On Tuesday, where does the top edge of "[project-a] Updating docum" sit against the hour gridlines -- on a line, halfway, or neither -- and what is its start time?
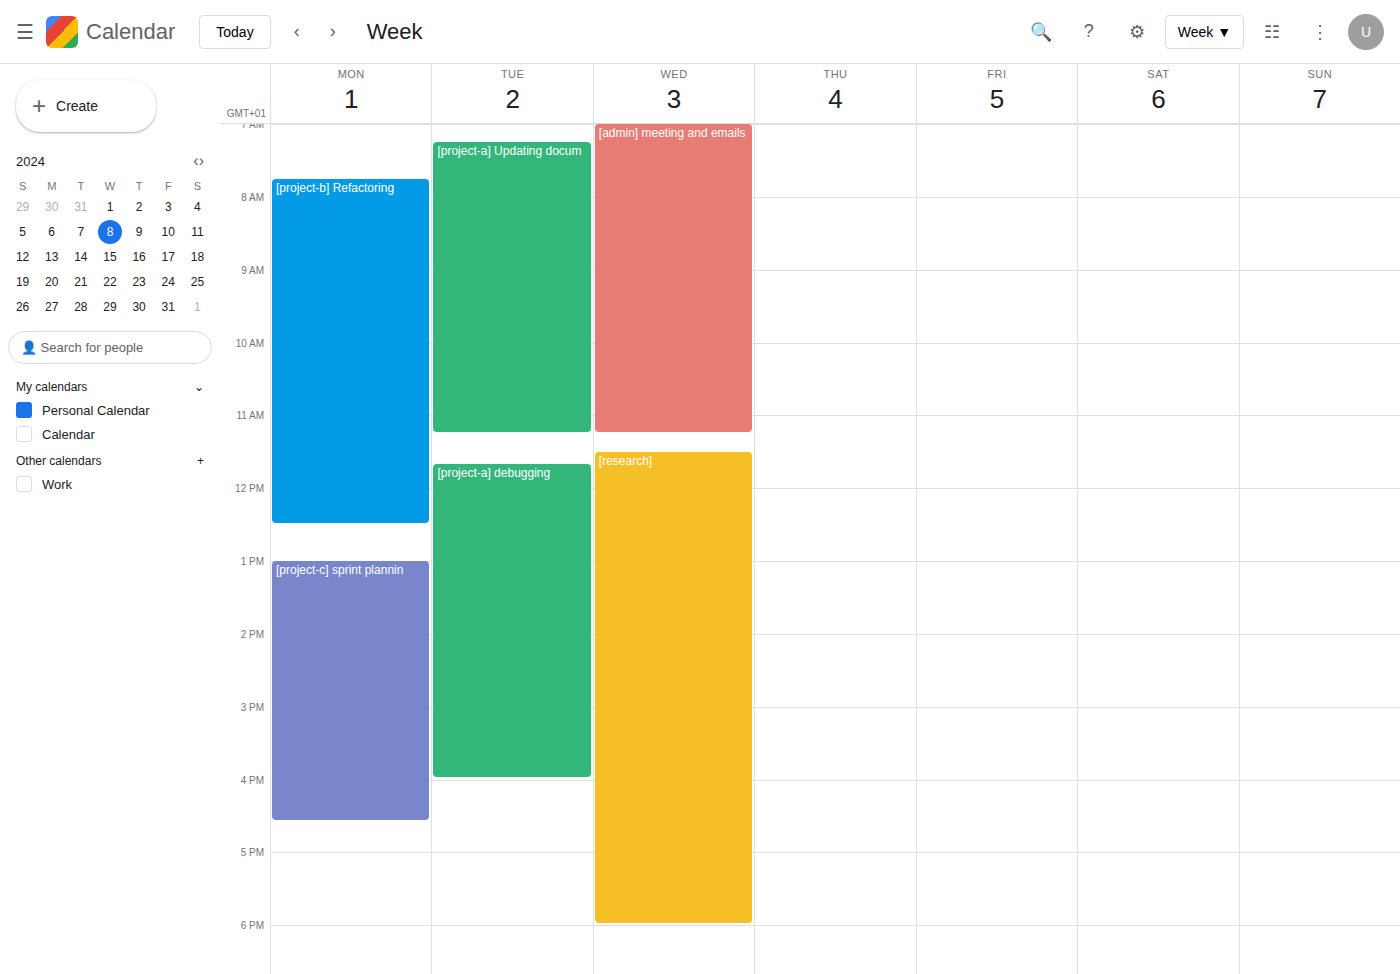
7:15 AM -- neither: a quarter of the way from the 7 AM line to the 8 AM line.